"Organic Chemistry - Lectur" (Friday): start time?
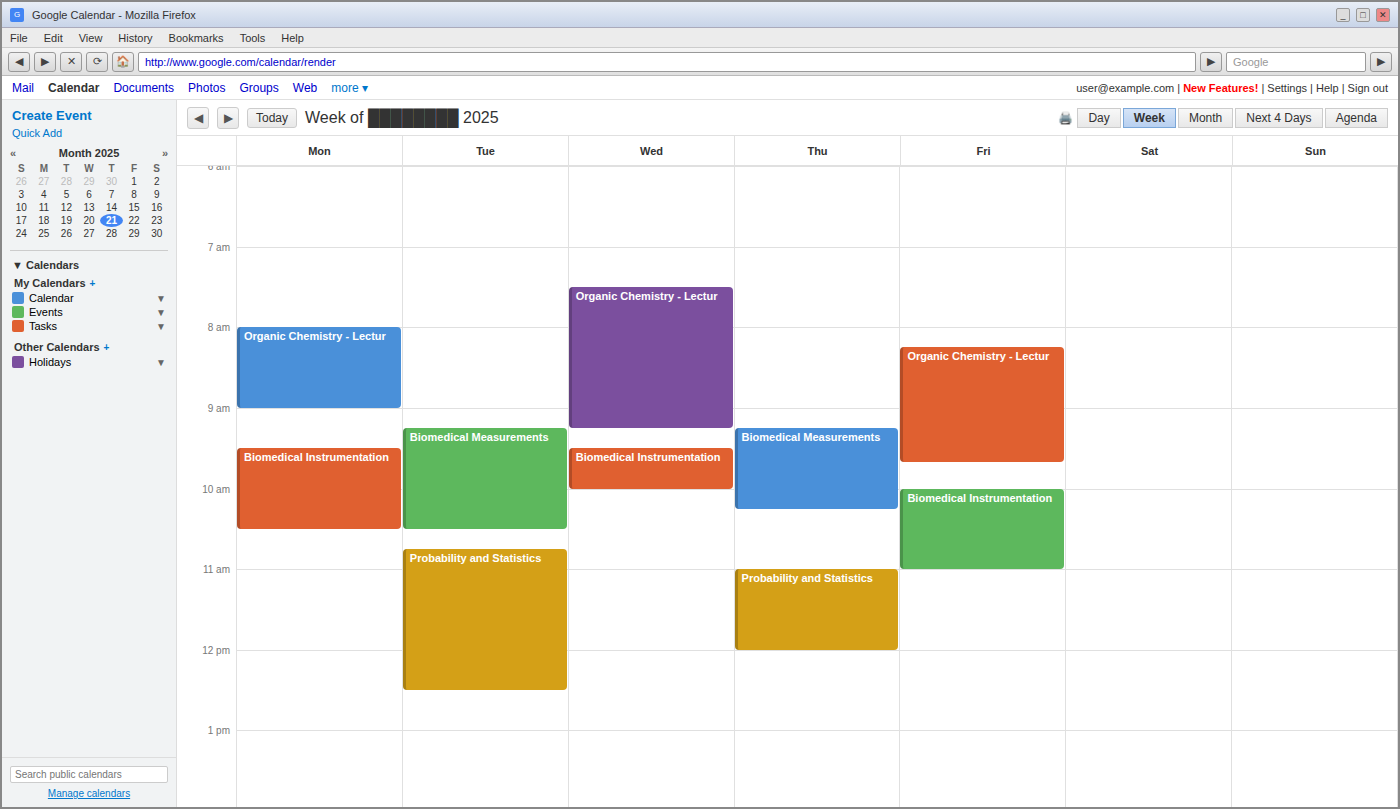
8:15 AM